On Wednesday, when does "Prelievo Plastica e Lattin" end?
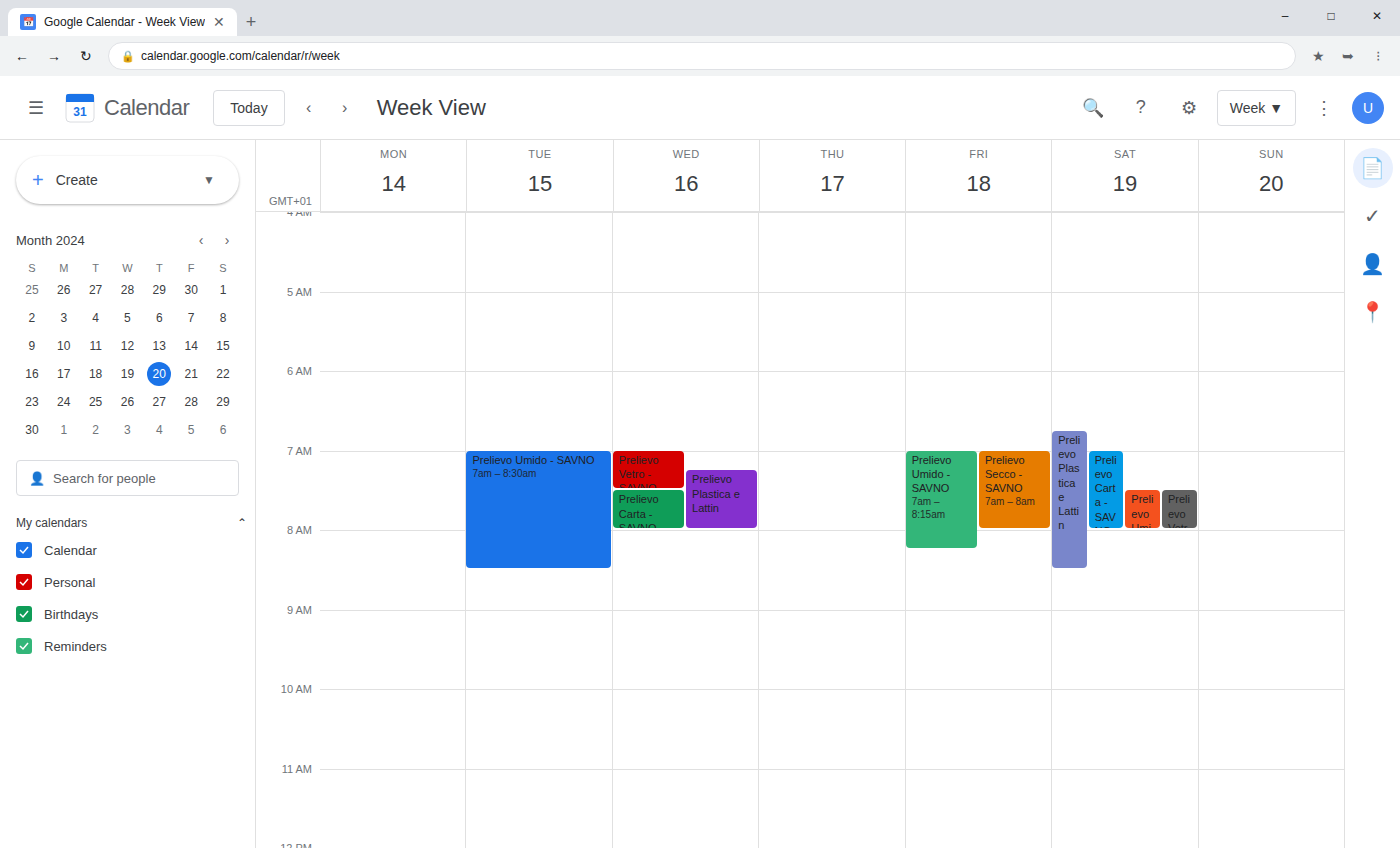
8:00 AM